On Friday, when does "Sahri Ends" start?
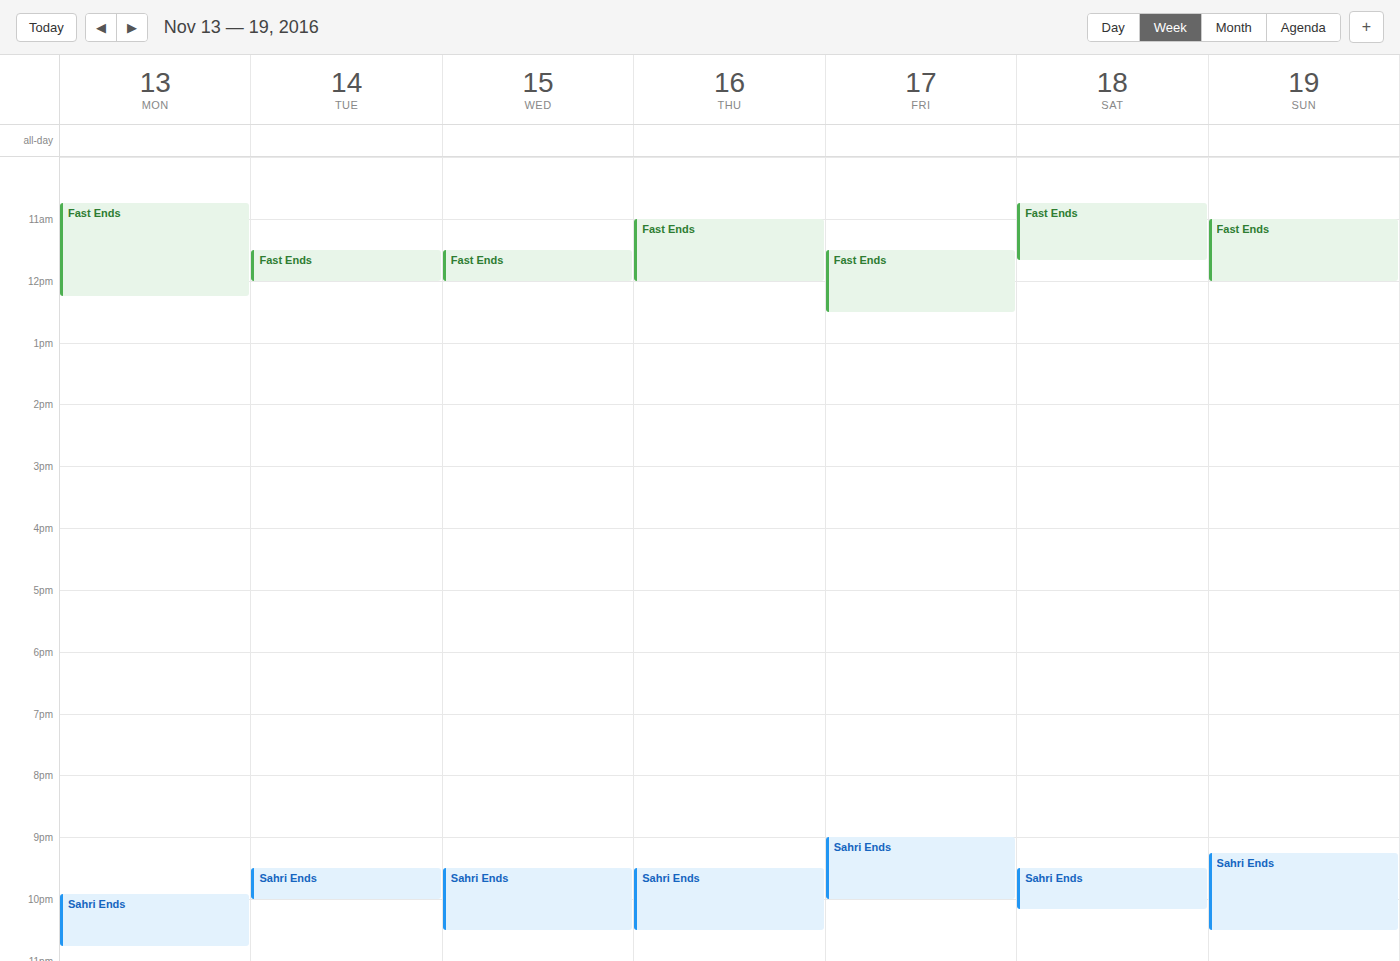
21:00